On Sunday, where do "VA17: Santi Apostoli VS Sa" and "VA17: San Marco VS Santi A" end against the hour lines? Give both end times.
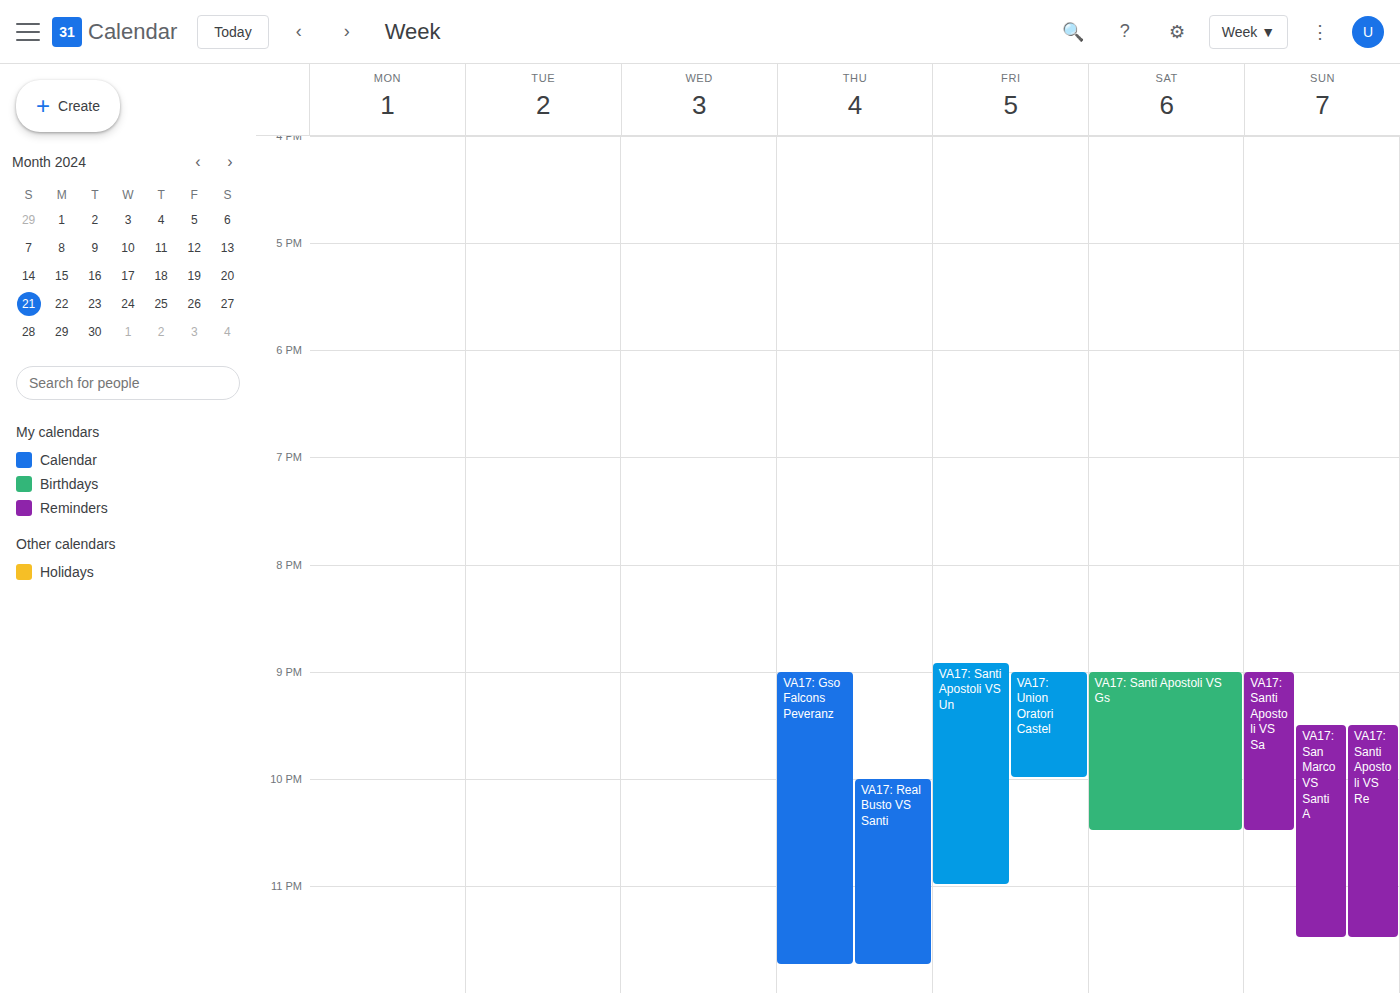
"VA17: Santi Apostoli VS Sa": 10:30 PM, halfway between the 10 PM and 11 PM lines. "VA17: San Marco VS Santi A": 11:30 PM, halfway between the 11 PM and 12 AM lines.